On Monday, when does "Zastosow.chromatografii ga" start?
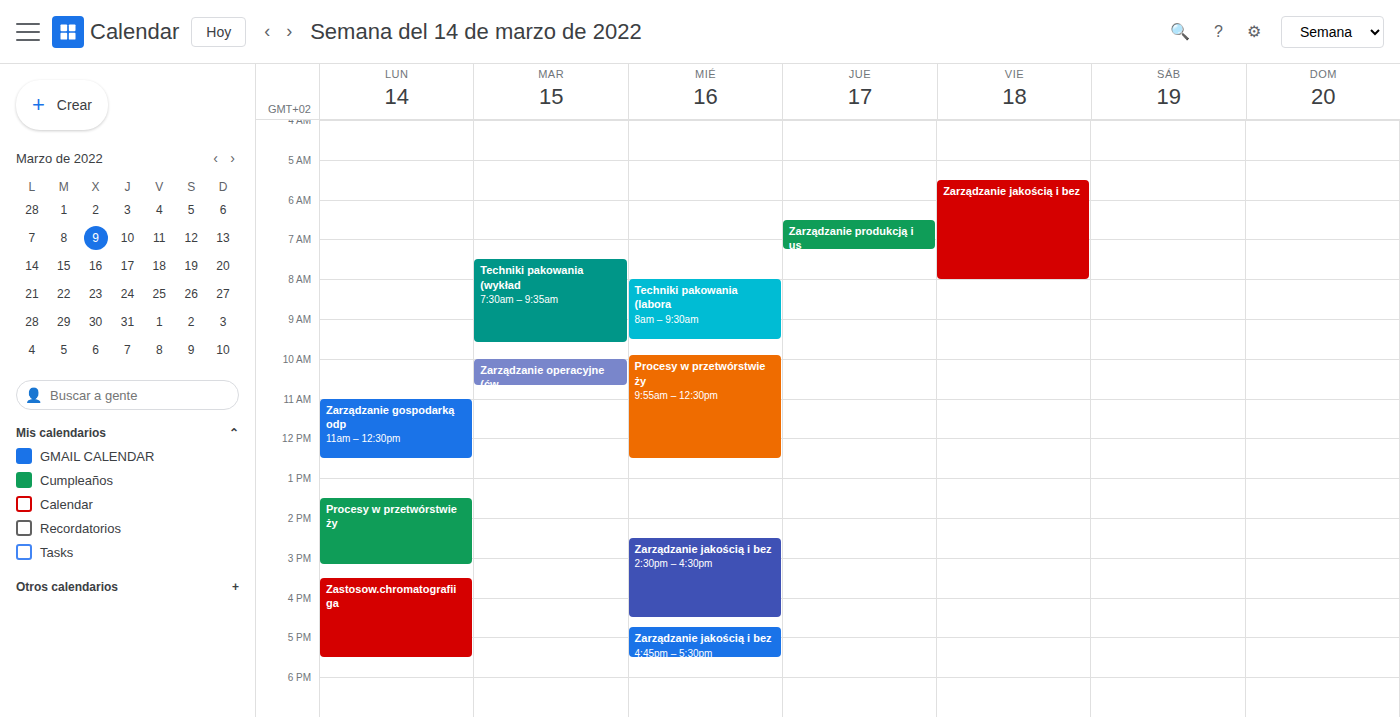
3:30 PM